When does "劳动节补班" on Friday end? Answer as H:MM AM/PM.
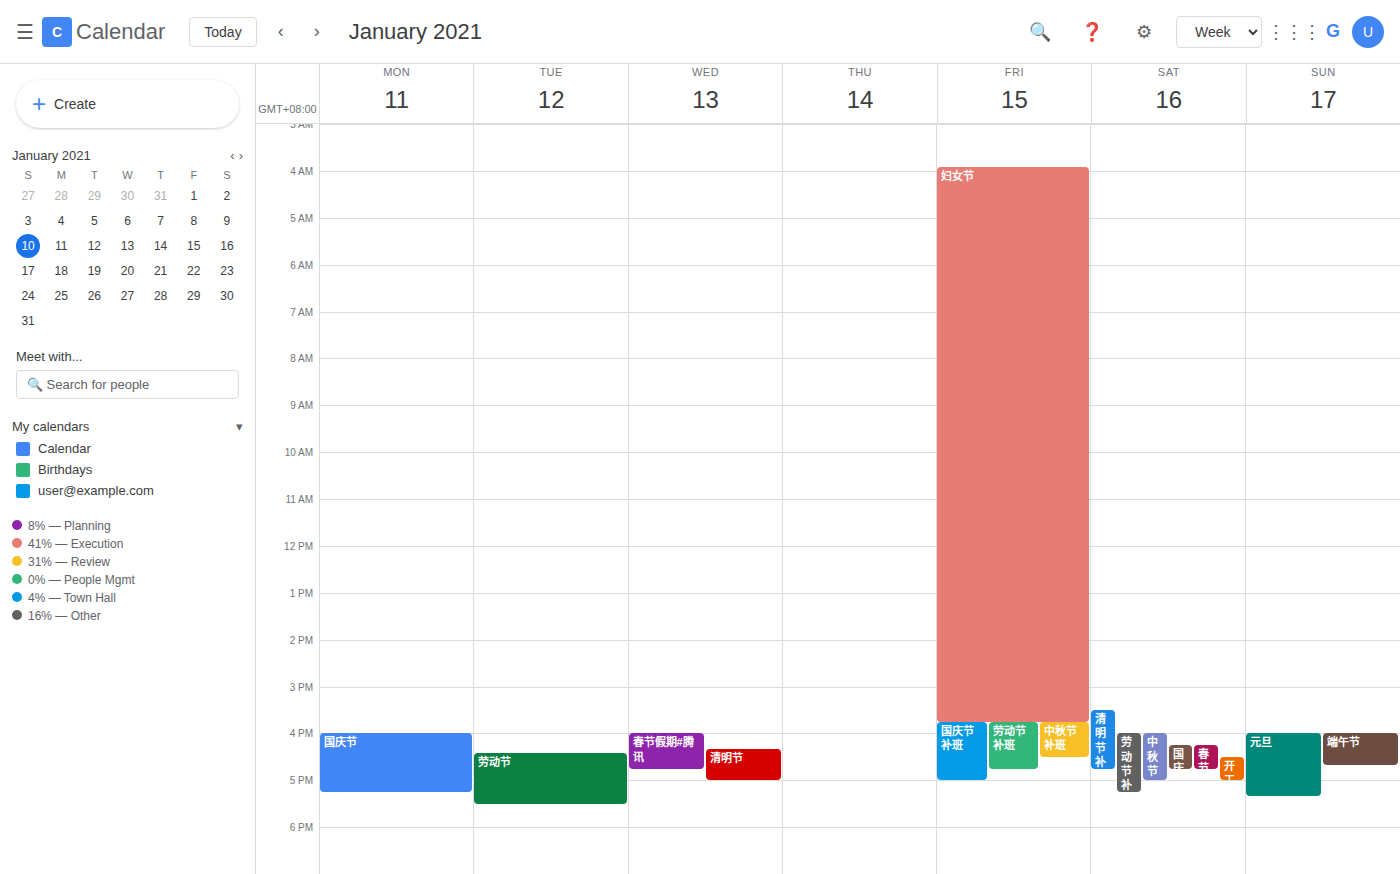
4:45 PM